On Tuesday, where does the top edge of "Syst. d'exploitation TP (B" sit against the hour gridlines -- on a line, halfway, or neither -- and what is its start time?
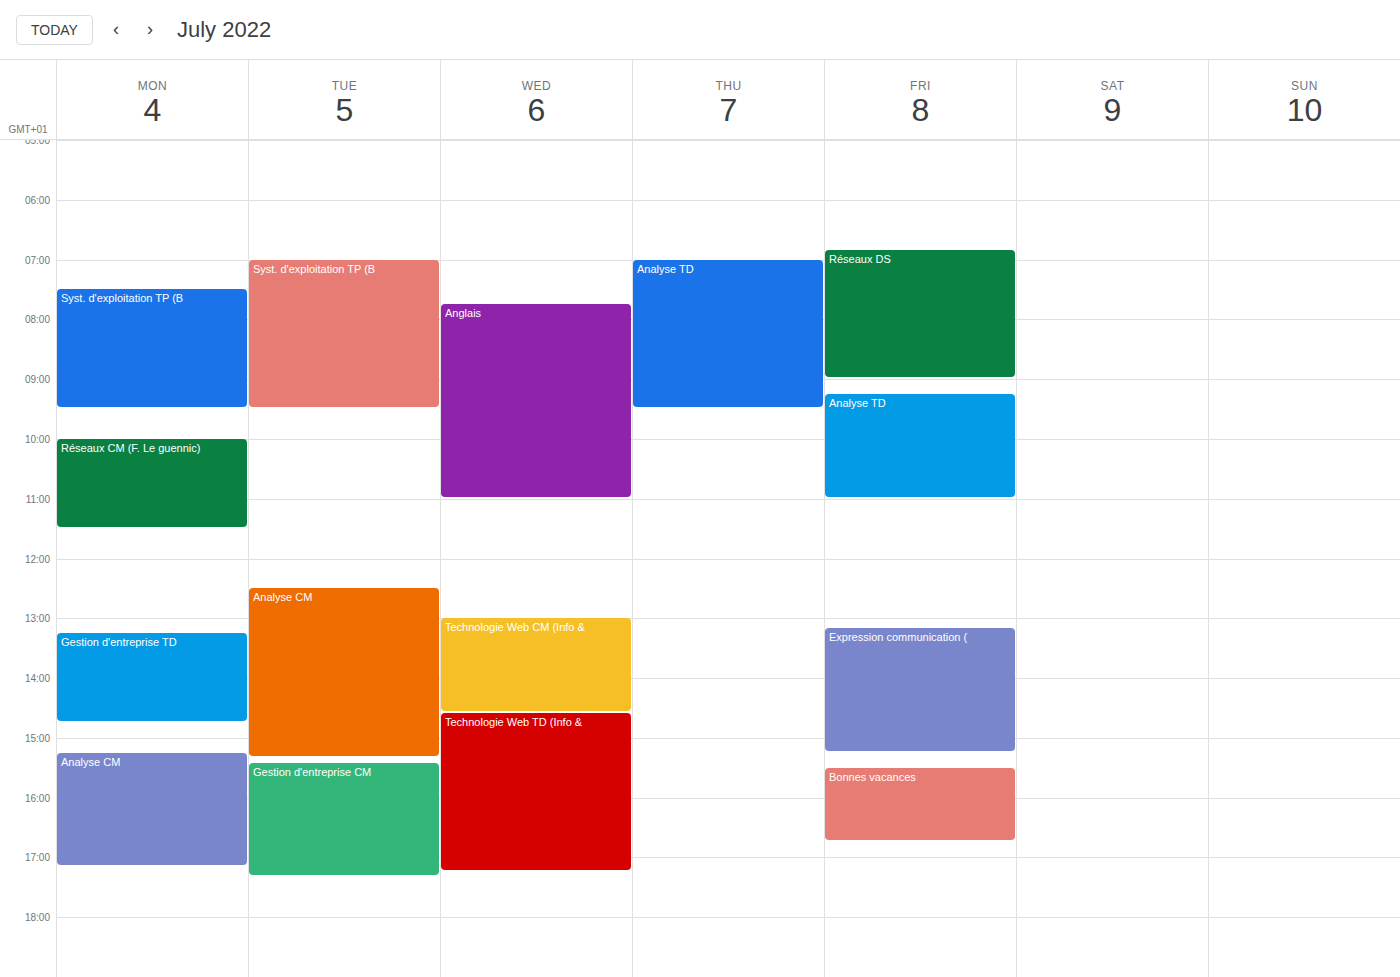
7:00 AM -- exactly on the 7 AM line.